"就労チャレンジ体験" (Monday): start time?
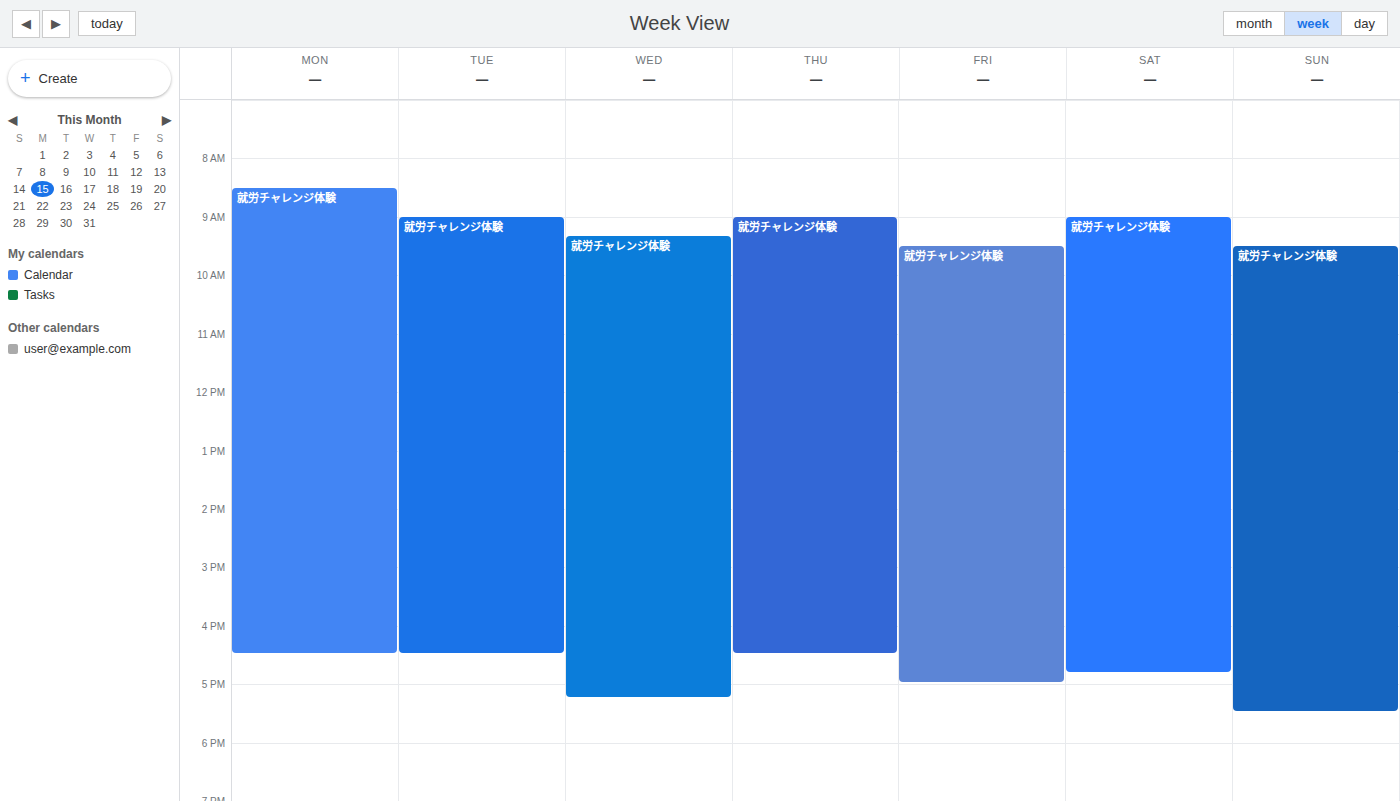
8:30 AM